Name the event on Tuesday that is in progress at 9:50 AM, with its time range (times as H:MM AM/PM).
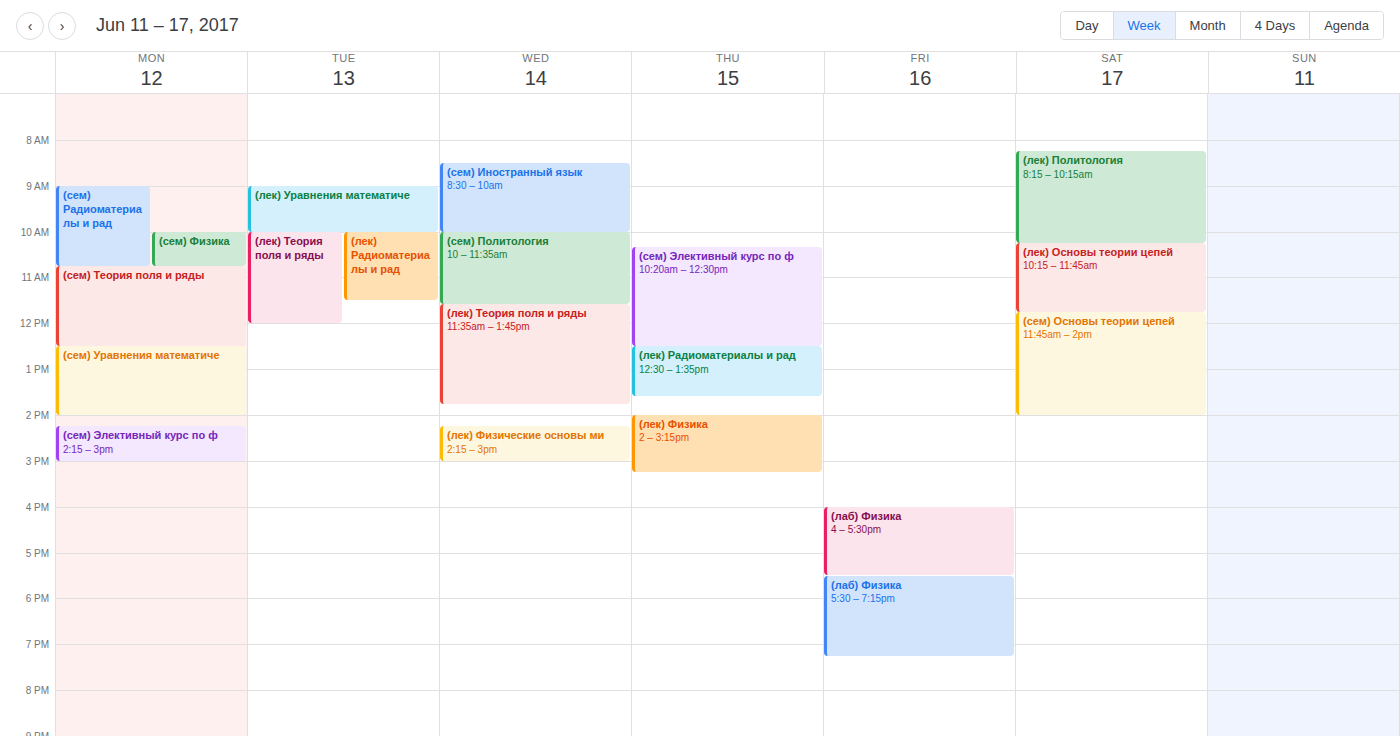
"(лек) Уравнения математиче", 9:00 AM to 10:00 AM